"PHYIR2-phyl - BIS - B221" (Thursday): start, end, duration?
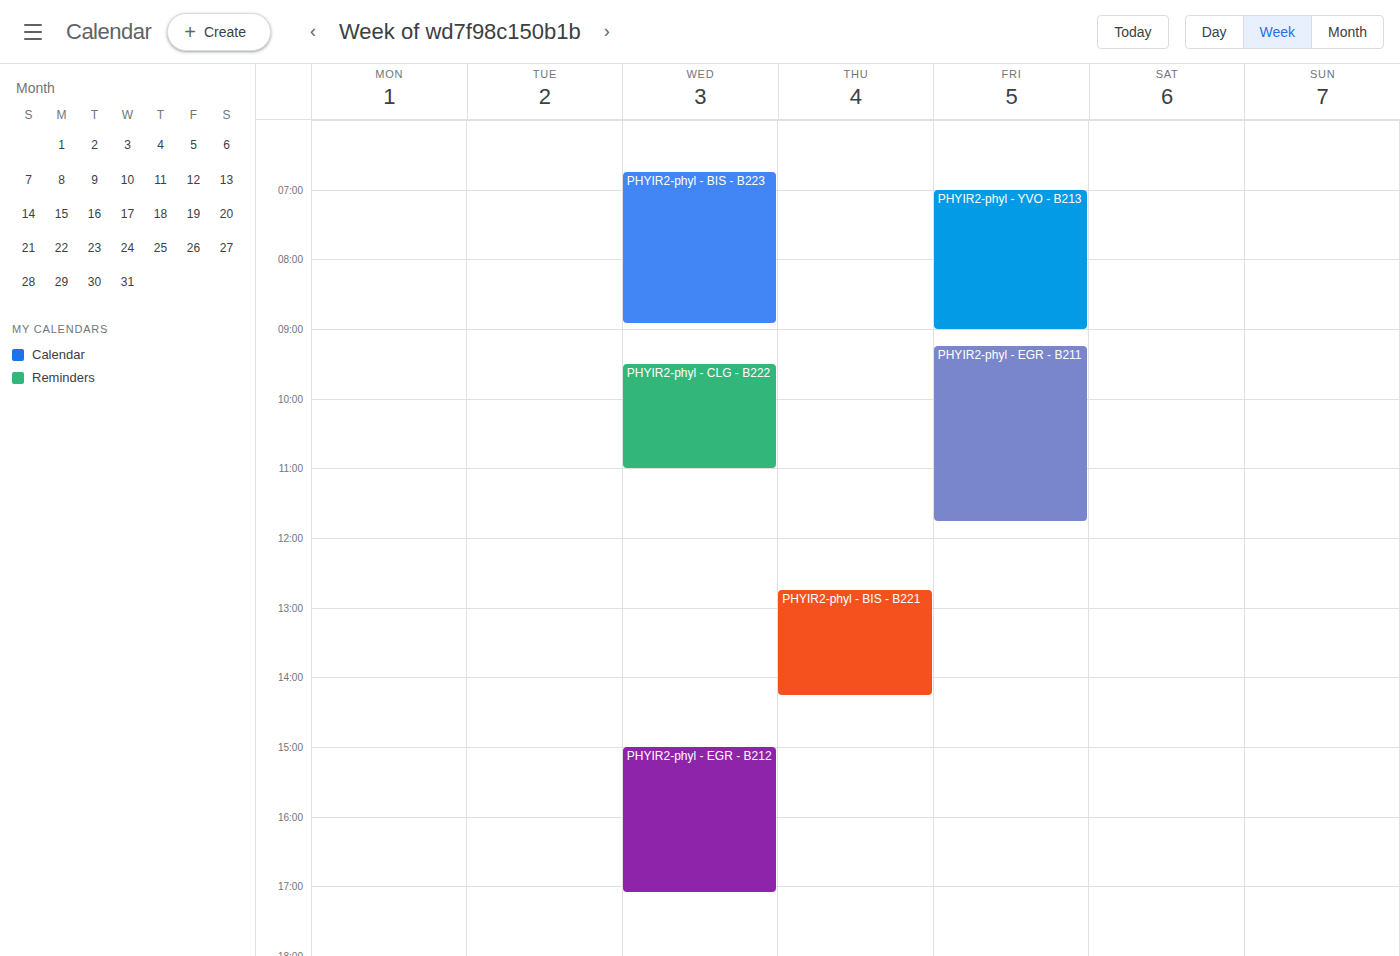
12:45 PM to 2:15 PM, 1 hour 30 minutes